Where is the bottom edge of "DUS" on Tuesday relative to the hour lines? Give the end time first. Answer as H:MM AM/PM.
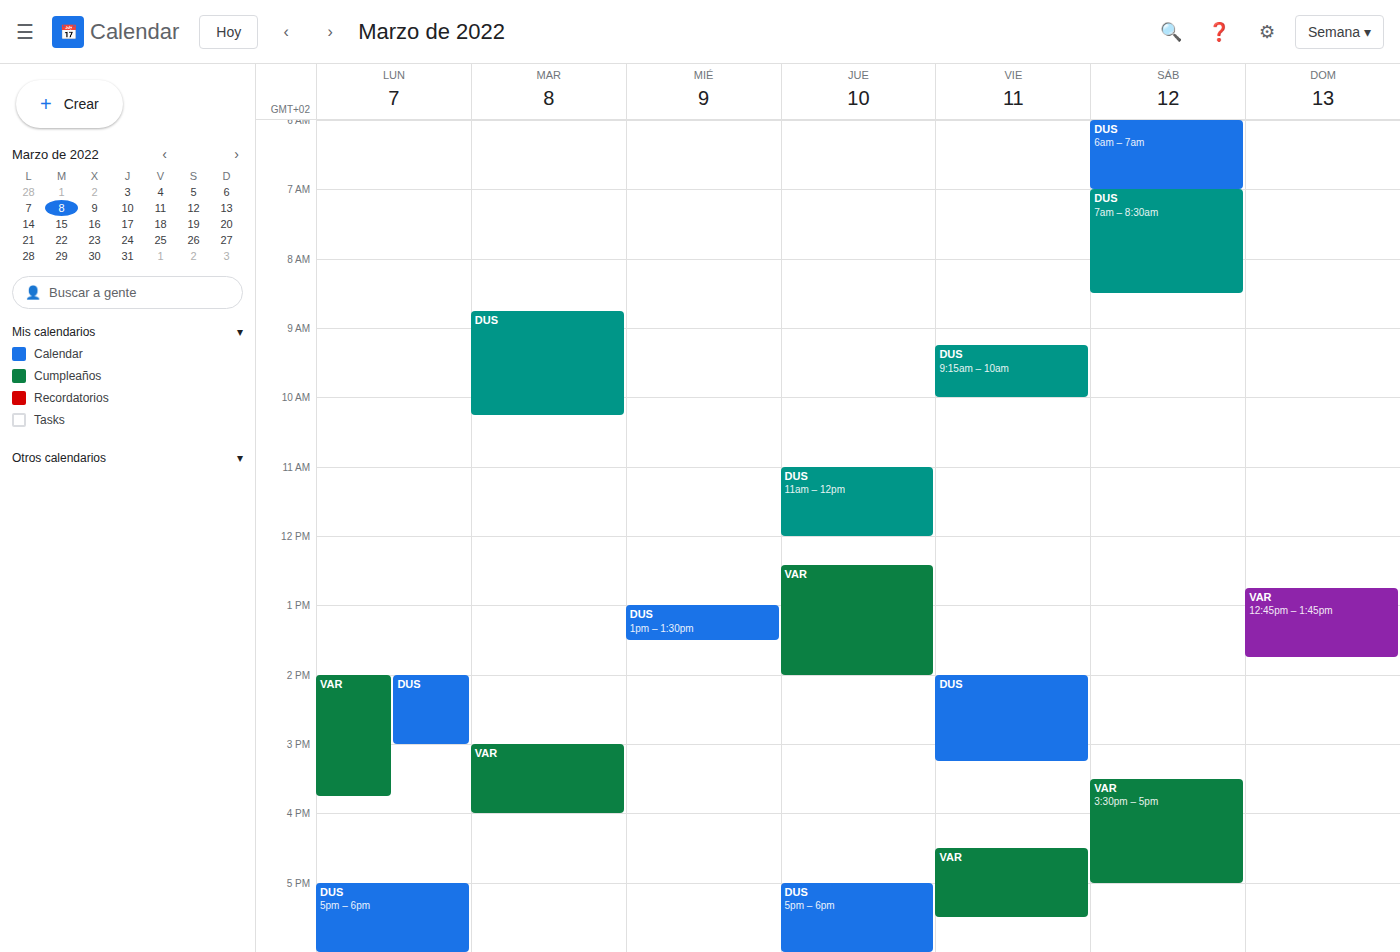
10:15 AM -- neither: a quarter of the way from the 10 AM line to the 11 AM line.